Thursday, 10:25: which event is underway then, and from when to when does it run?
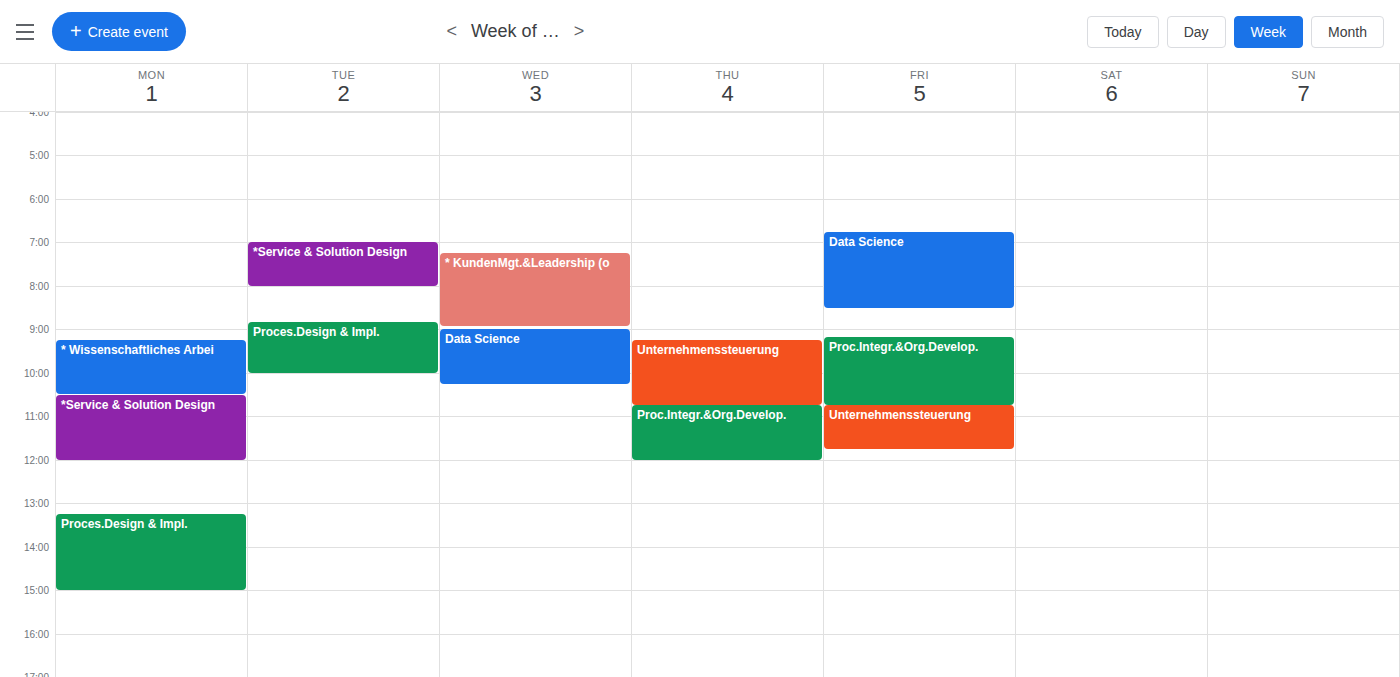
"Unternehmenssteuerung", 09:15 to 10:45